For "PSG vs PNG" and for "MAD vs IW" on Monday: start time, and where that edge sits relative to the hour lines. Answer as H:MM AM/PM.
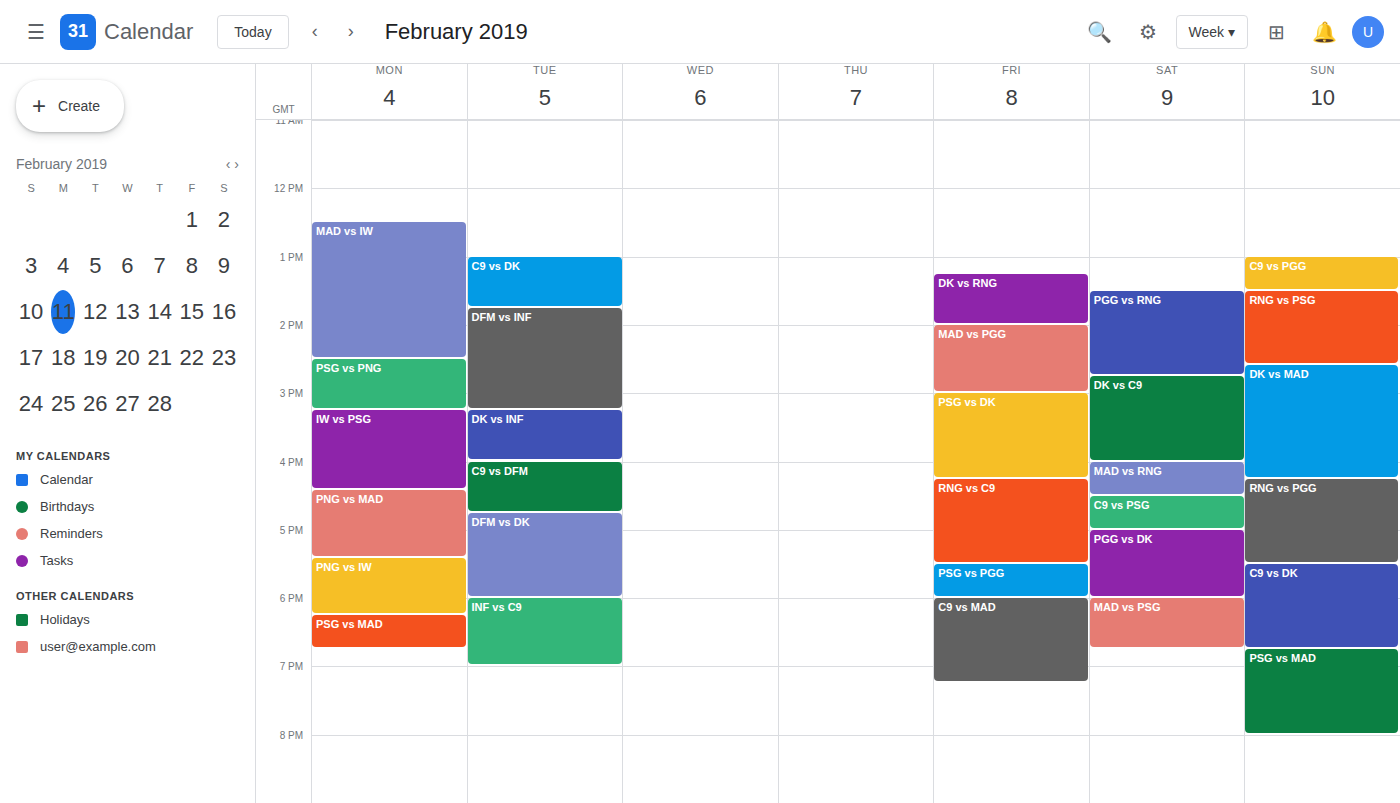
"PSG vs PNG": 2:30 PM, halfway between the 2 PM and 3 PM lines. "MAD vs IW": 12:30 PM, halfway between the 12 PM and 1 PM lines.